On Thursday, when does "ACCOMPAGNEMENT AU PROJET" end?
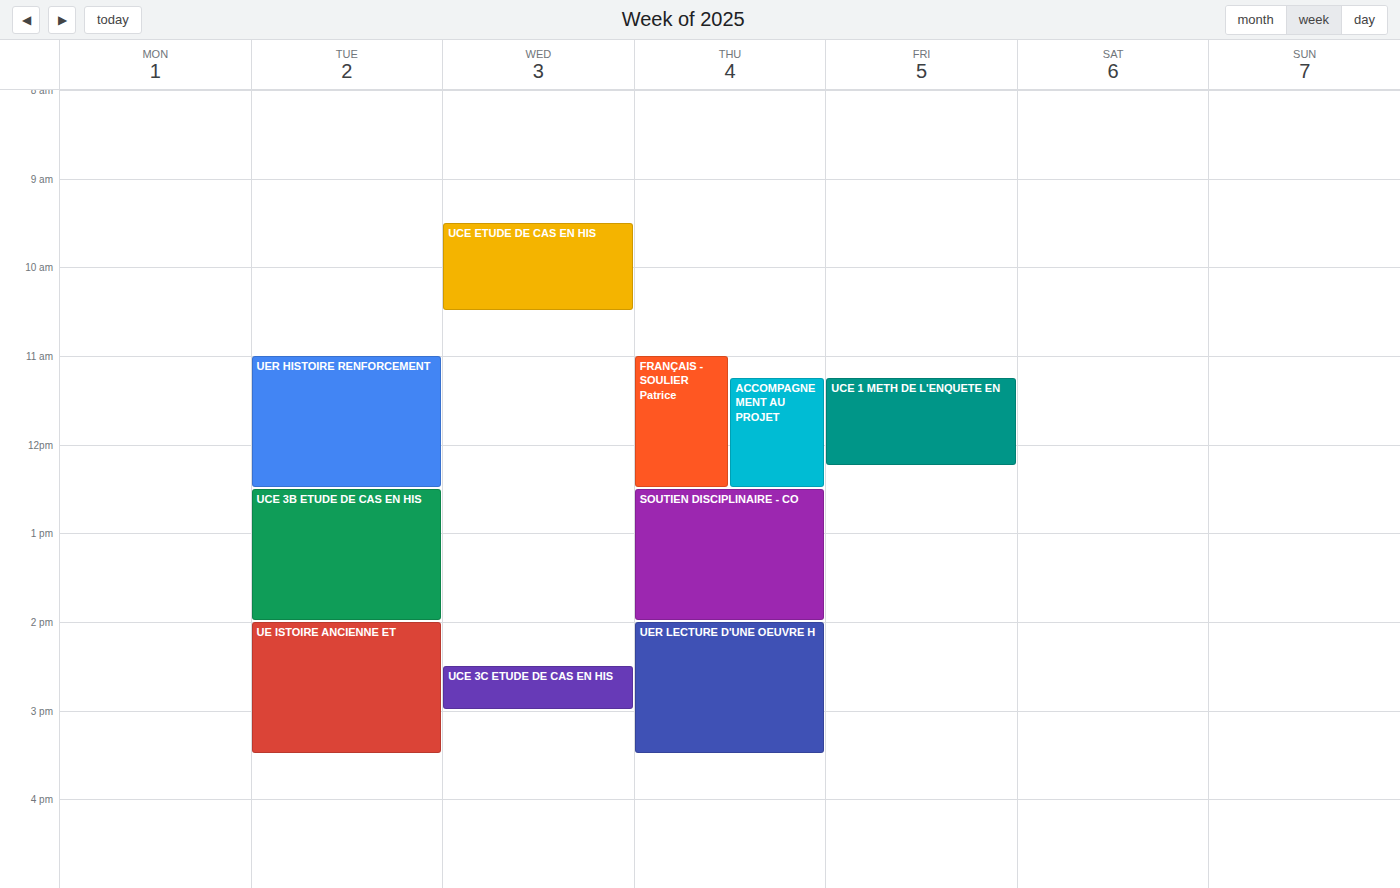
12:30 PM